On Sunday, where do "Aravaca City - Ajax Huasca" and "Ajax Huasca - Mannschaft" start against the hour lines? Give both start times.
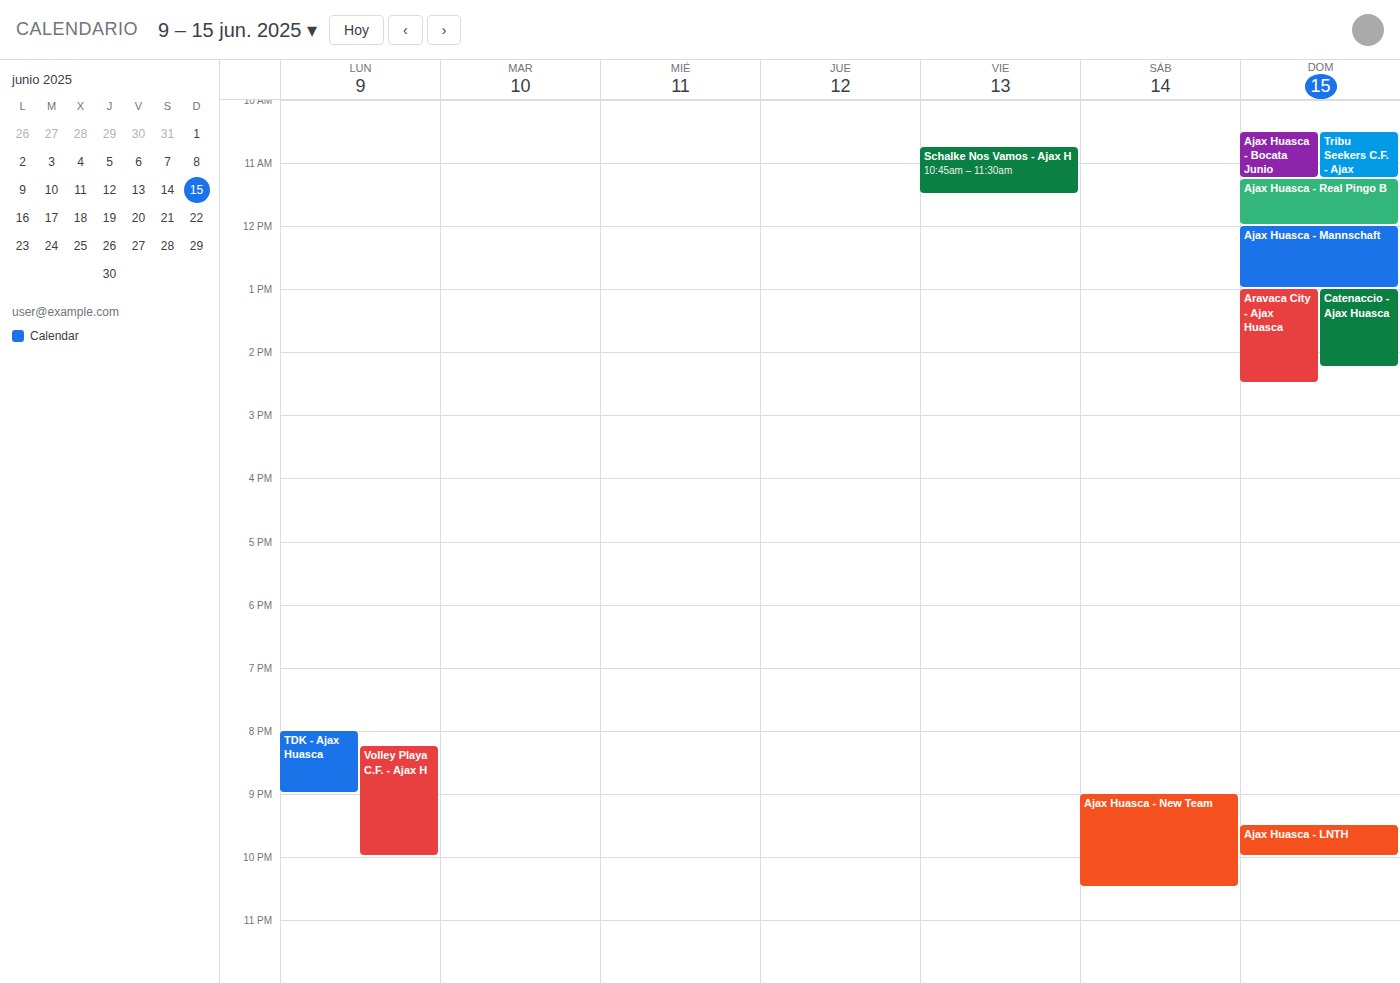
"Aravaca City - Ajax Huasca": 1:00 PM, exactly on the 1 PM line. "Ajax Huasca - Mannschaft": 12:00 PM, exactly on the 12 PM line.